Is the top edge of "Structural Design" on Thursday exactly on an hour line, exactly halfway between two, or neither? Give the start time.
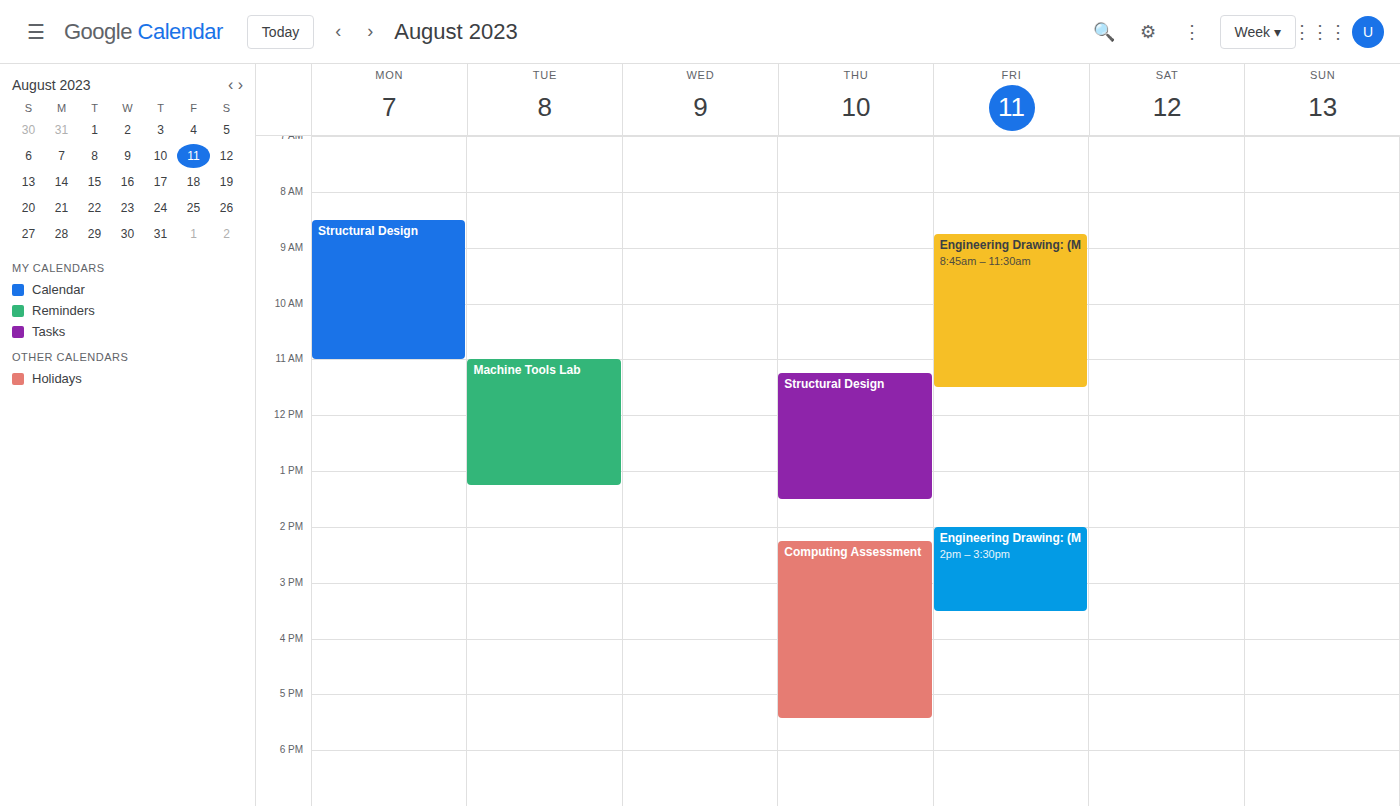
11:15 AM -- neither: a quarter of the way from the 11 AM line to the 12 PM line.